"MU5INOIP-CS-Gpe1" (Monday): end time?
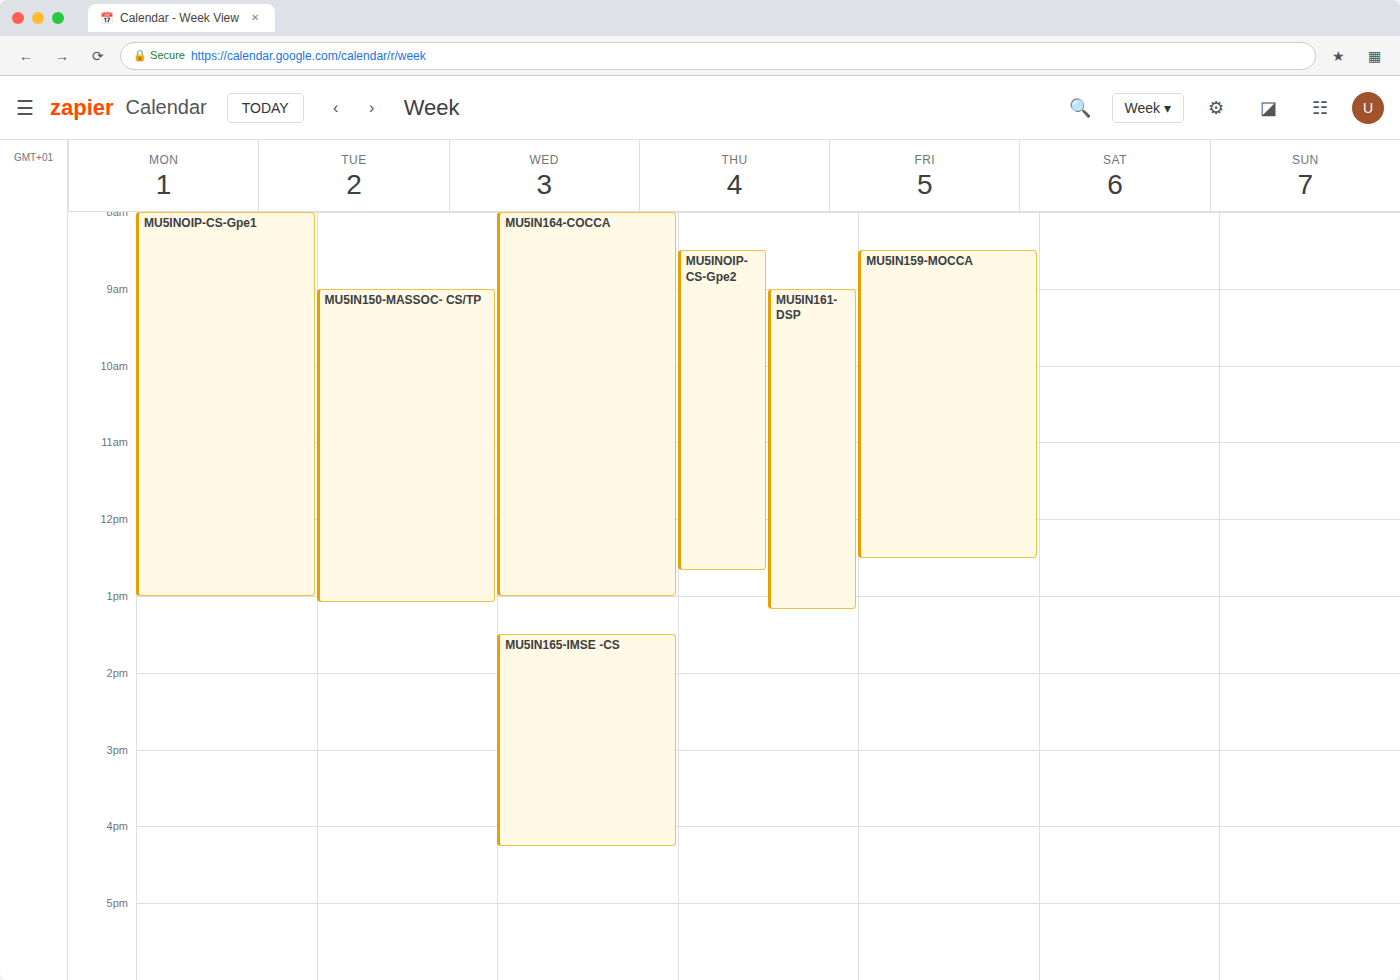
1:00 PM